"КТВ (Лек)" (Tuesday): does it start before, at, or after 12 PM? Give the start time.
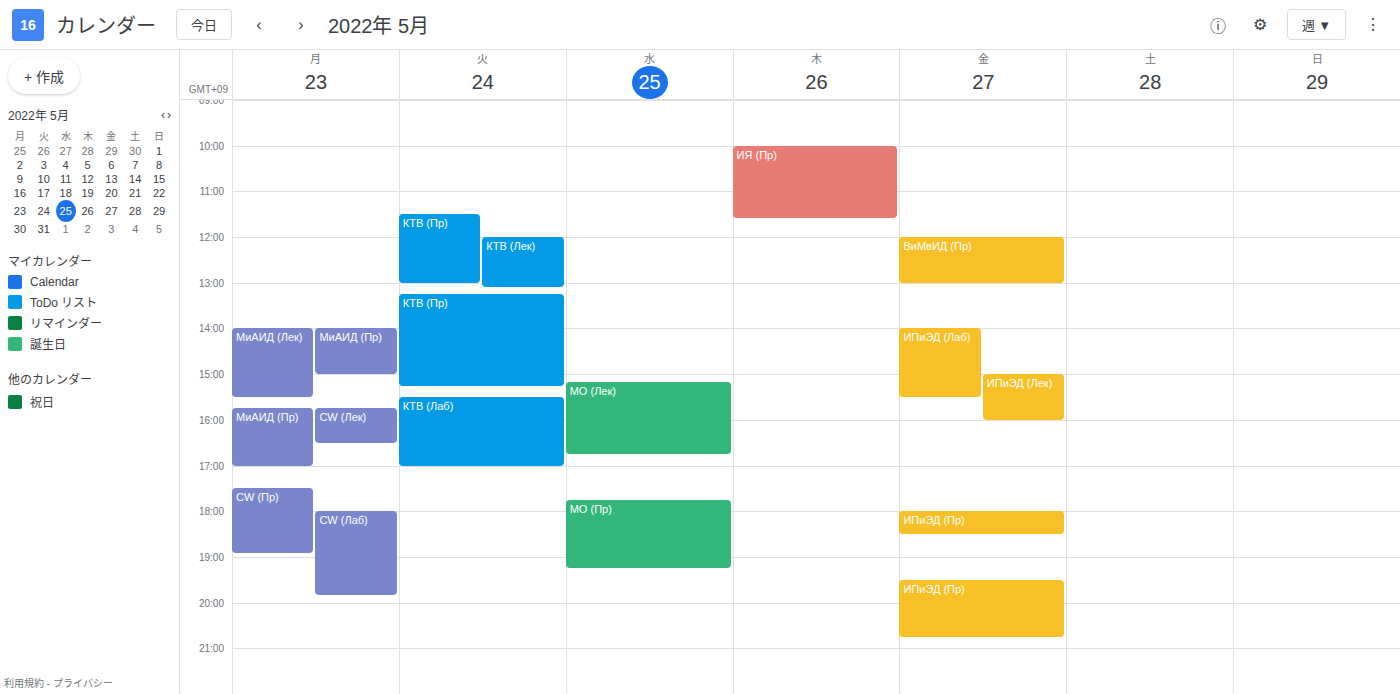
12:00 PM -- exactly at 12 PM, on the 12 PM line.